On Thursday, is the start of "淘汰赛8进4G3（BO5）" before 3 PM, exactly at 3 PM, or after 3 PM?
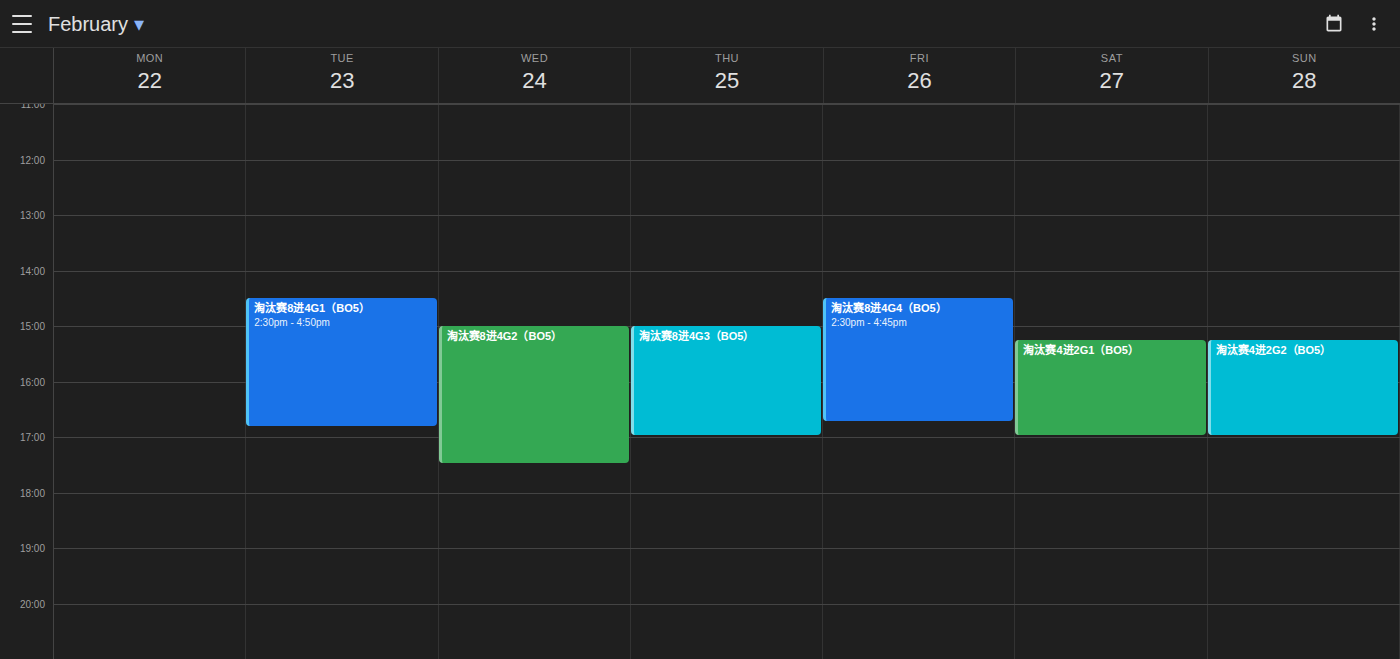
3:00 PM -- exactly at 3 PM, on the 3 PM line.